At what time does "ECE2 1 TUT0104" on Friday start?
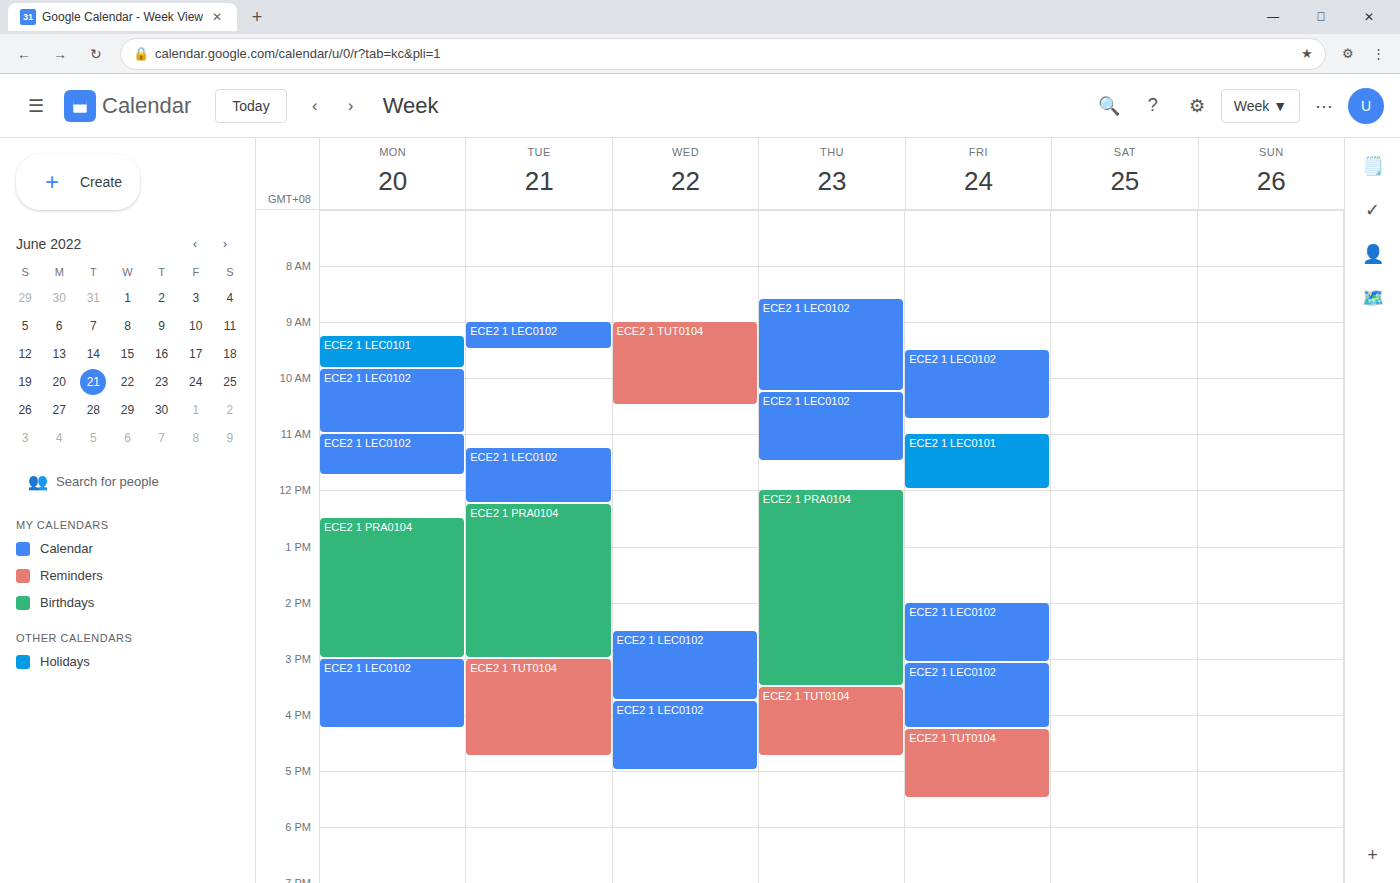
4:15 PM